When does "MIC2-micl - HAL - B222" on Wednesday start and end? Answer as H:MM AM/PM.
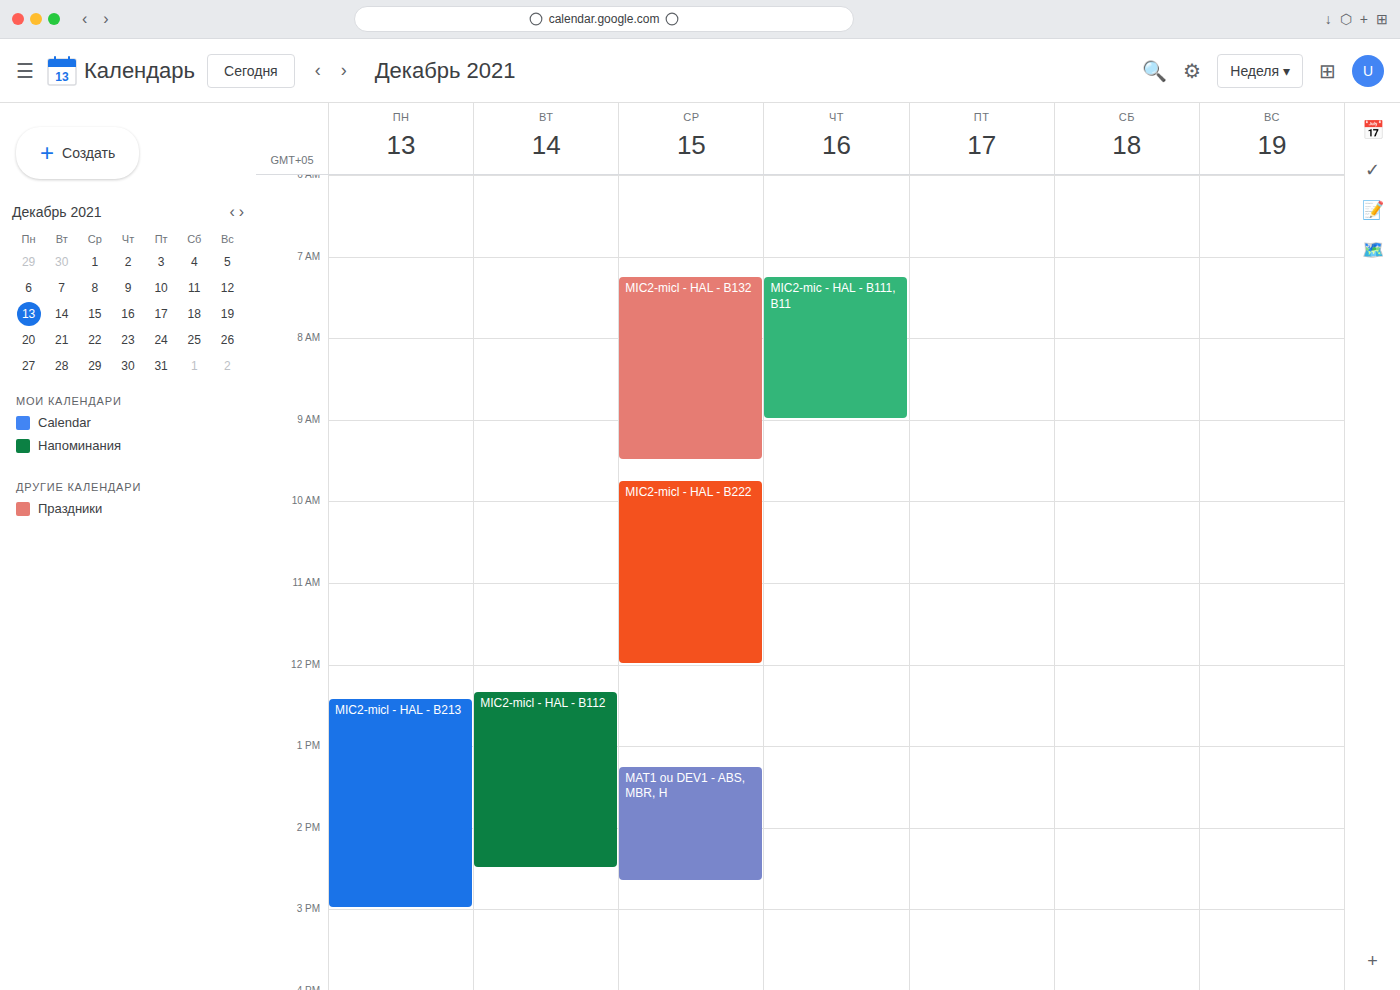
9:45 AM to 12:00 PM